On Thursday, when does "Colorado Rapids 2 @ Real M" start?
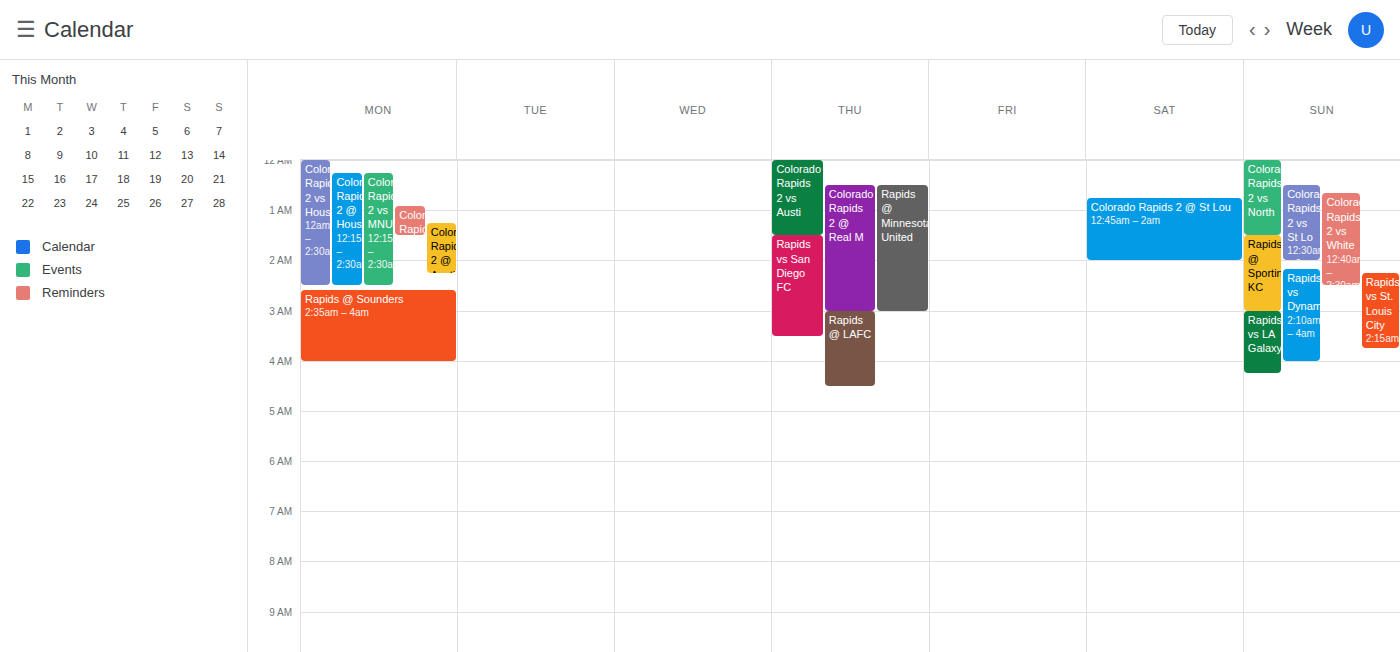
12:30 AM